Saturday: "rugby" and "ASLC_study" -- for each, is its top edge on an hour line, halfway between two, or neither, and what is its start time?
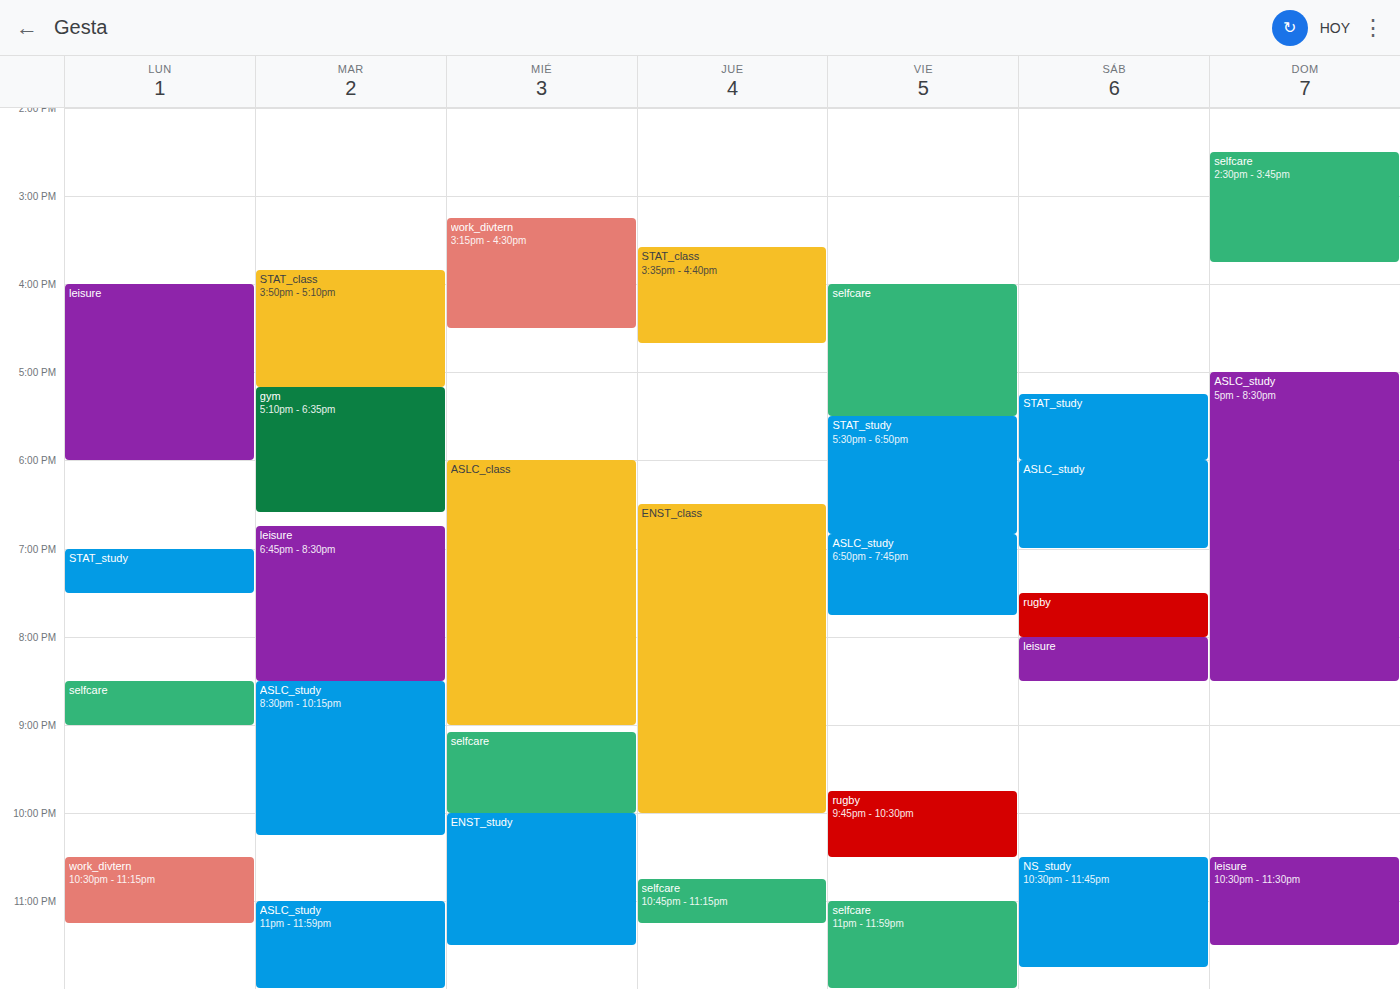
"rugby": 7:30 PM, halfway between the 7 PM and 8 PM lines. "ASLC_study": 6:00 PM, exactly on the 6 PM line.